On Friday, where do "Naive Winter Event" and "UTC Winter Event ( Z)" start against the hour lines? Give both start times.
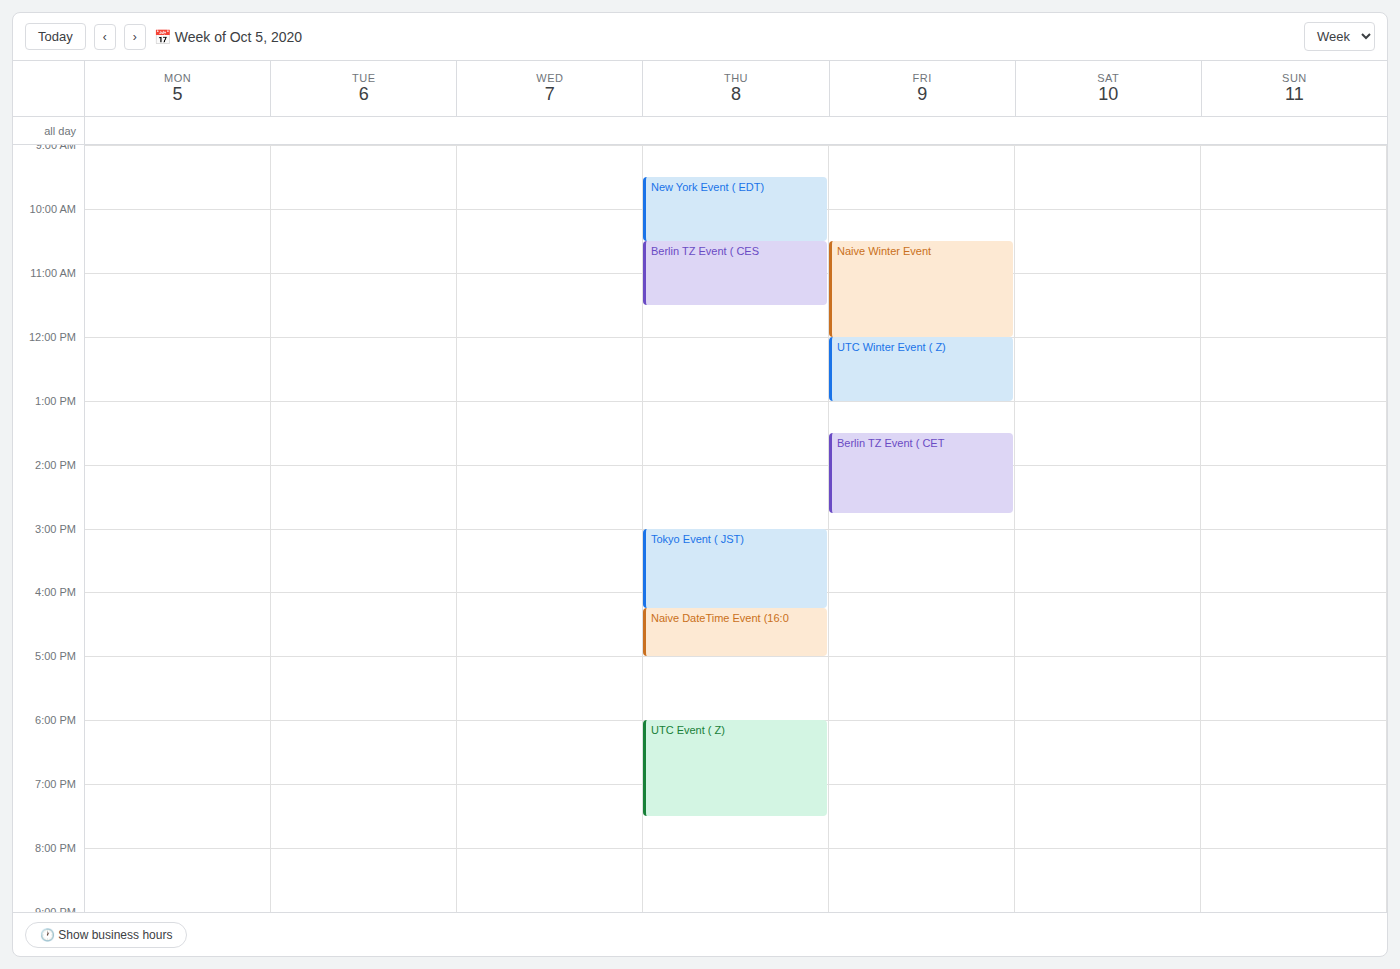
"Naive Winter Event": 10:30 AM, halfway between the 10 AM and 11 AM lines. "UTC Winter Event ( Z)": 12:00 PM, exactly on the 12 PM line.